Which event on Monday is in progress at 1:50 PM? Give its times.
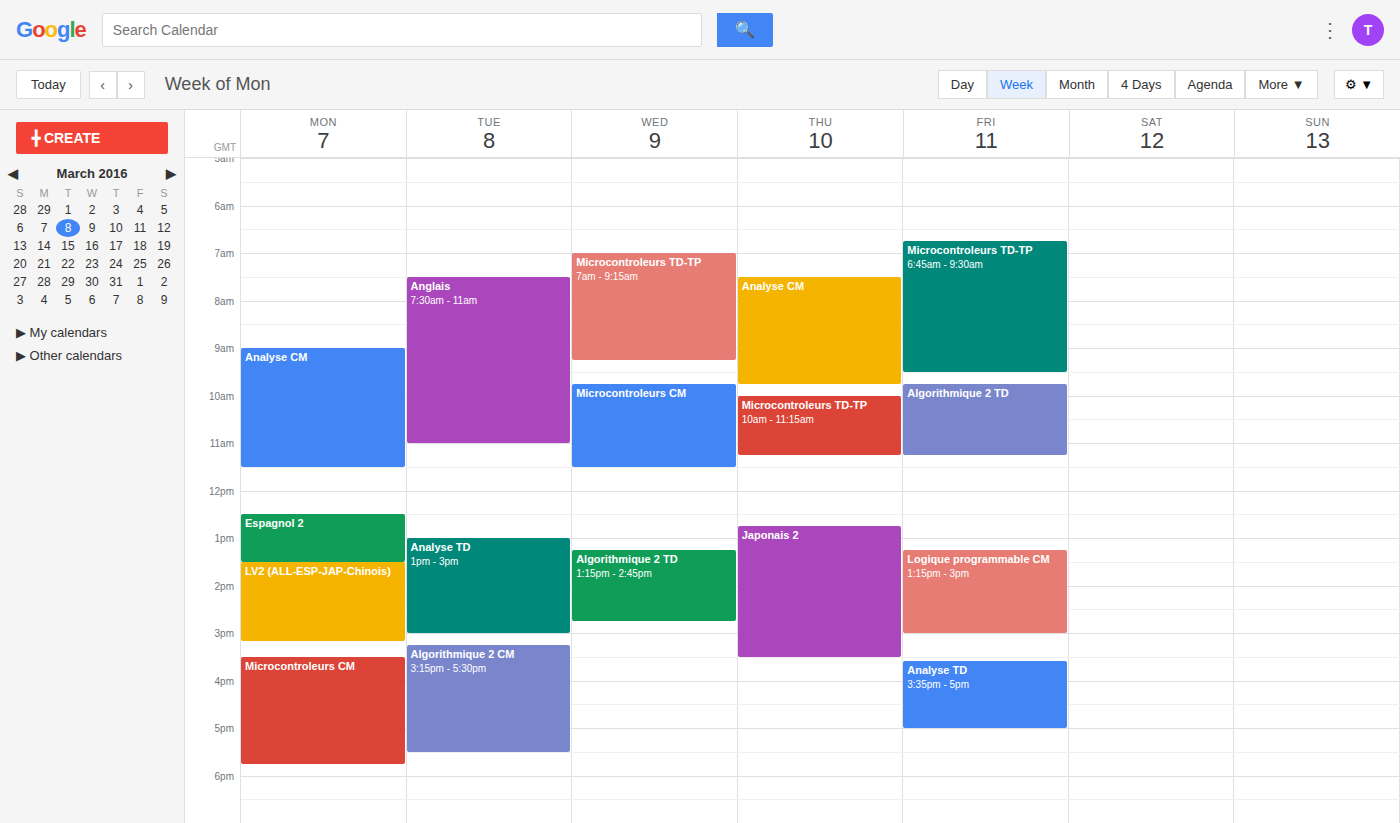
"LV2 (ALL-ESP-JAP-Chinois)", 1:30 PM to 3:10 PM